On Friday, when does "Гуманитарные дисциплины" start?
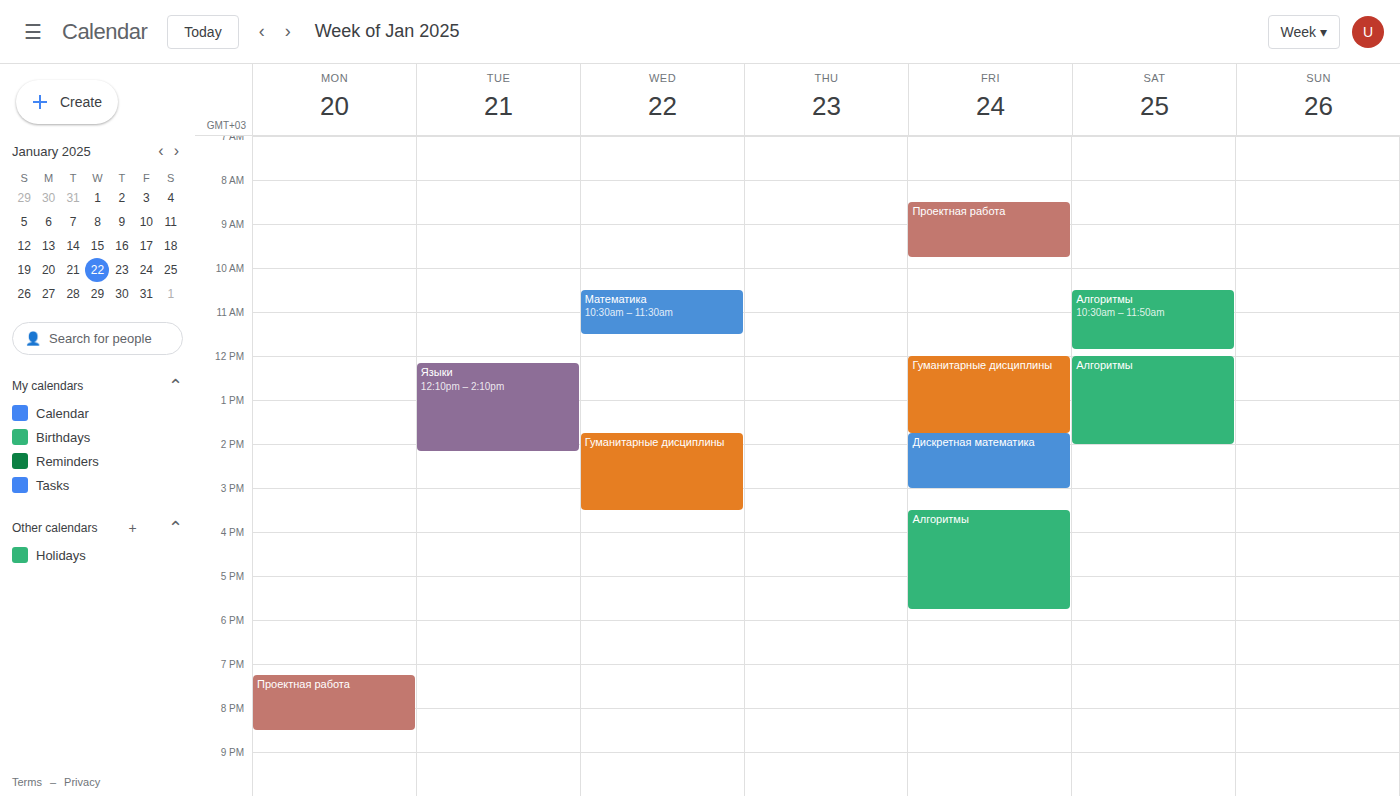
12:00 PM